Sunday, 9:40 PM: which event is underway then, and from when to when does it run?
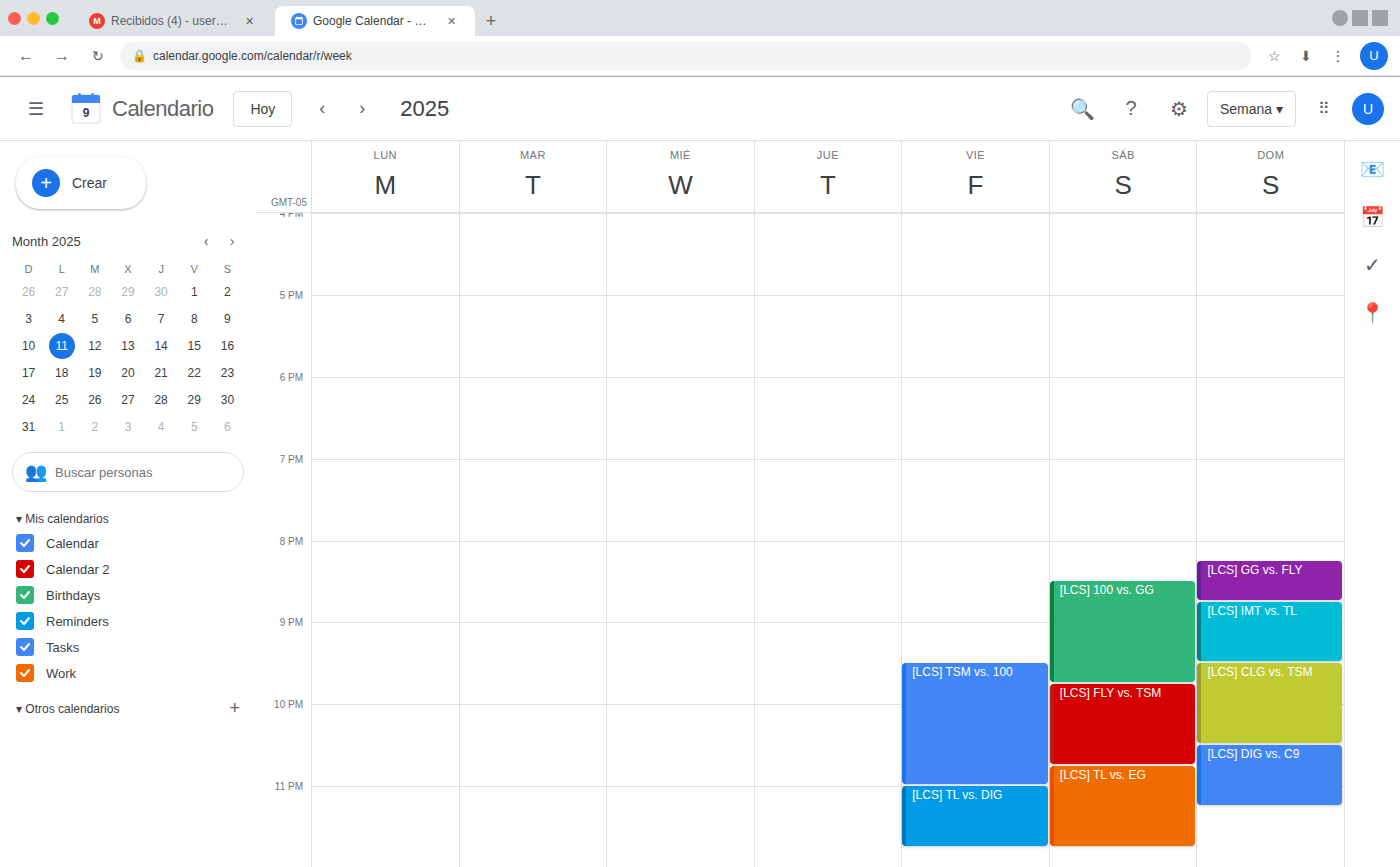
"[LCS] CLG vs. TSM", 9:30 PM to 10:30 PM